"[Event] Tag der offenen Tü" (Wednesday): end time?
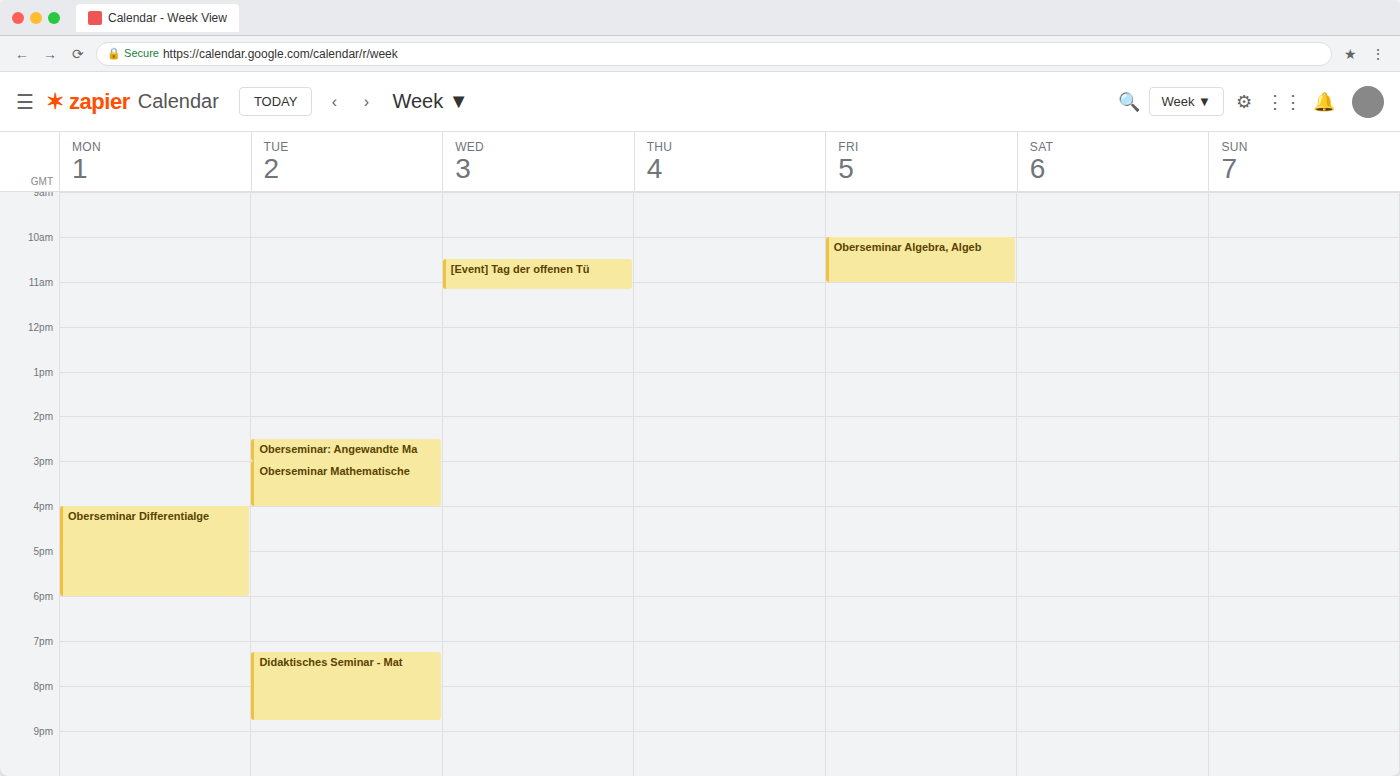
11:10 AM